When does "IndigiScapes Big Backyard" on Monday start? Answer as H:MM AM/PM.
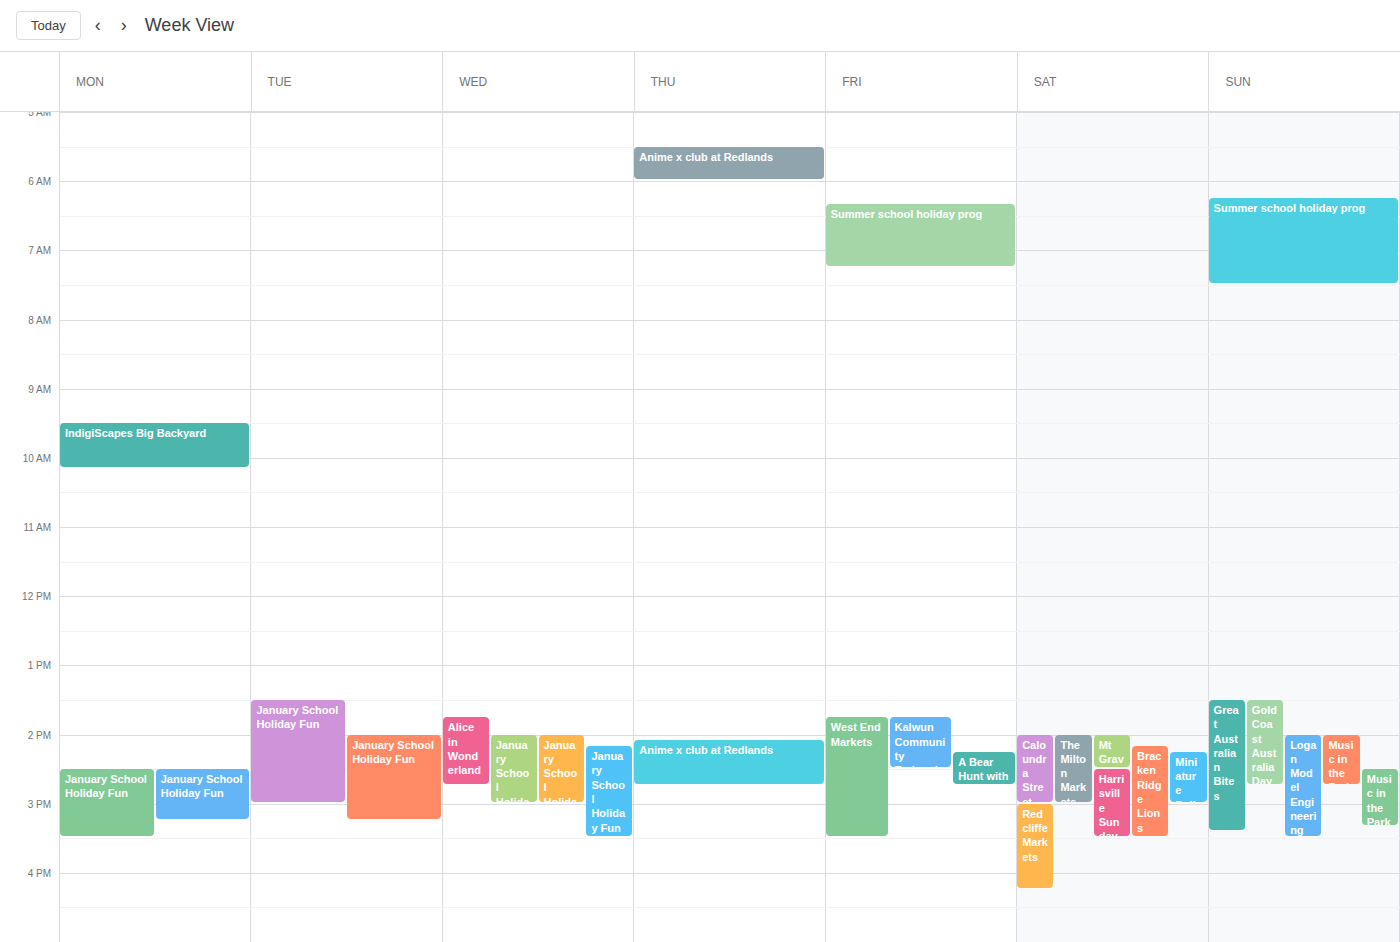
9:30 AM